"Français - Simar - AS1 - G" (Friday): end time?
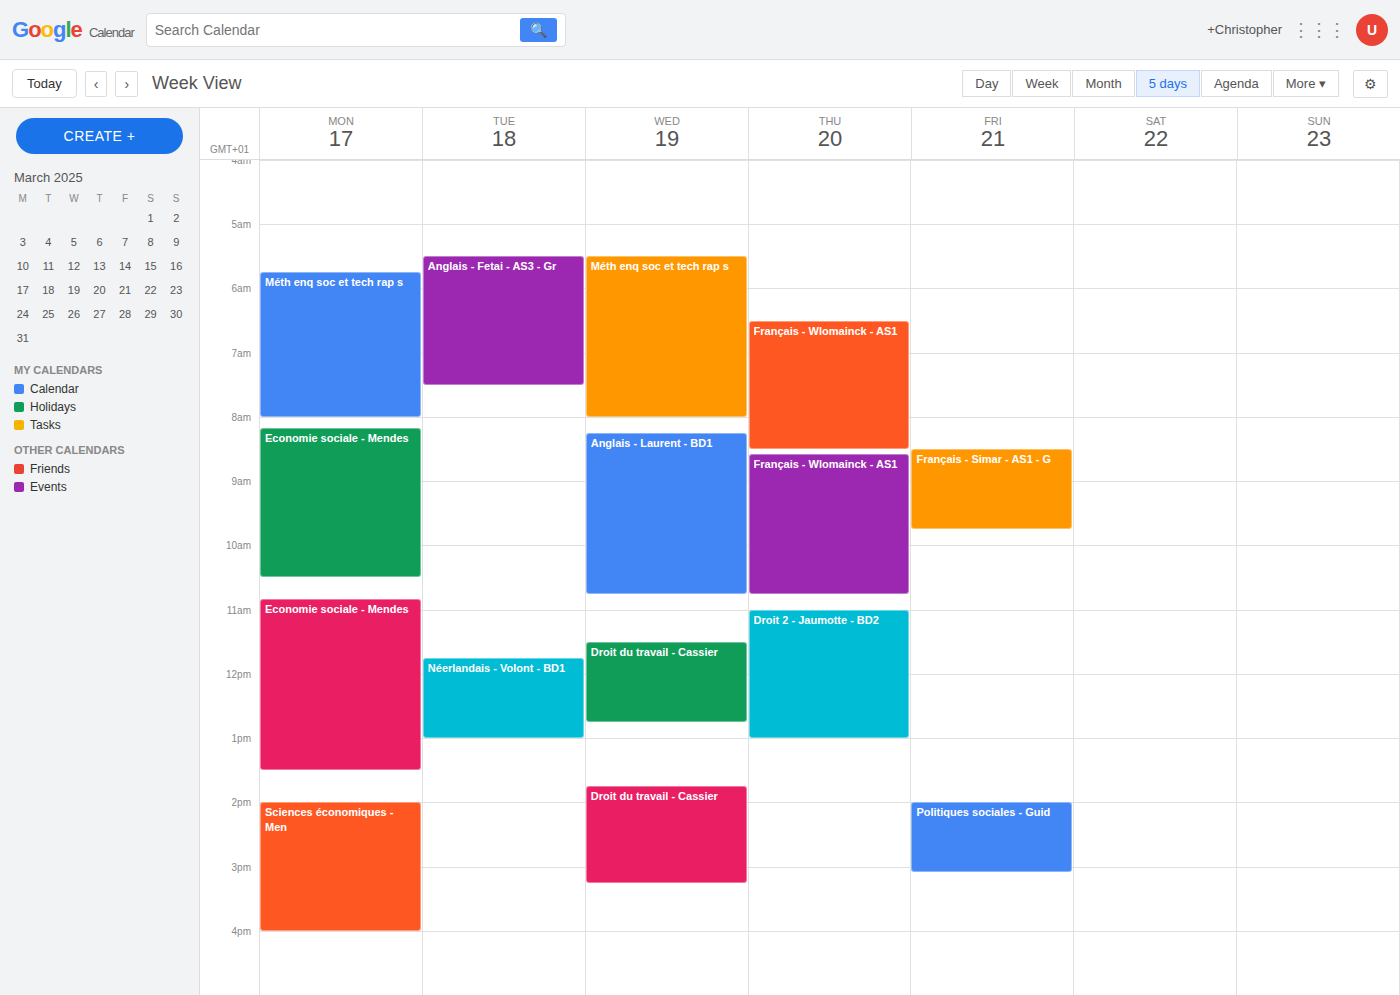
9:45 AM